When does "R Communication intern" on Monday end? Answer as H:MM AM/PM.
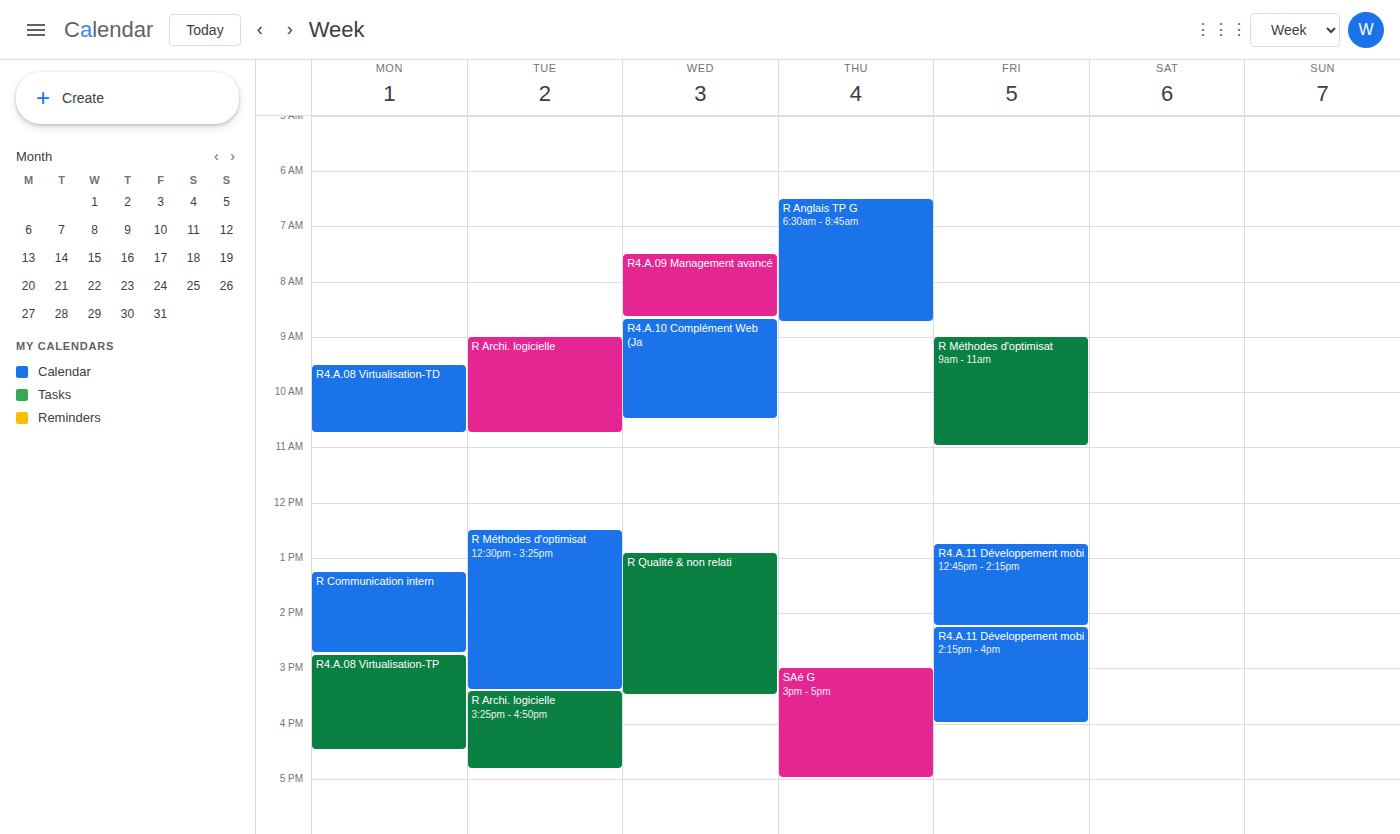
2:45 PM